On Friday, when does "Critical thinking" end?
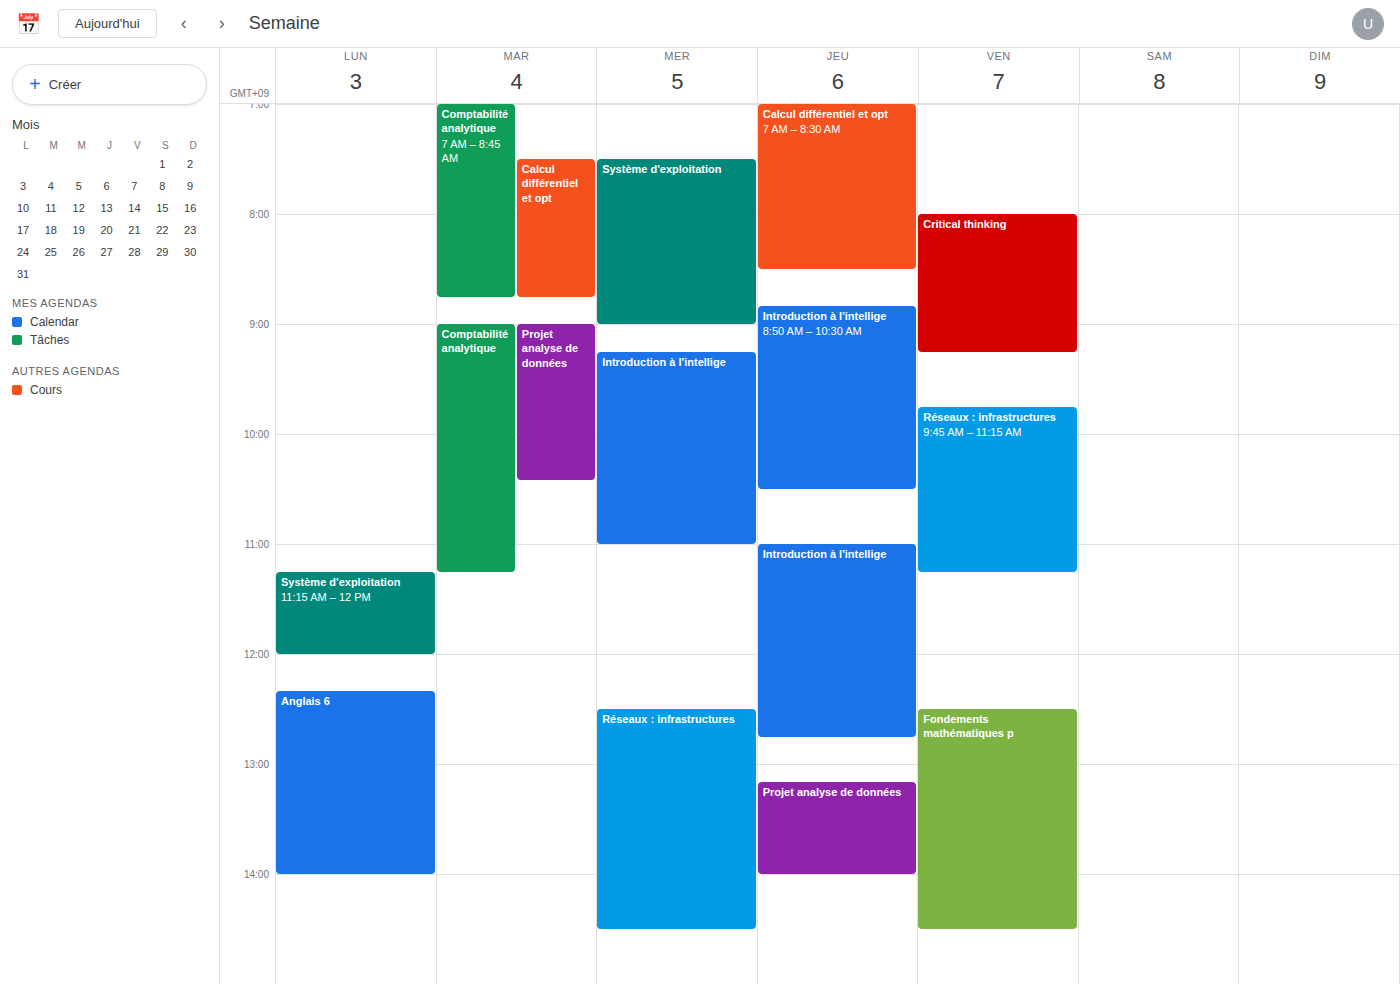
9:15 AM